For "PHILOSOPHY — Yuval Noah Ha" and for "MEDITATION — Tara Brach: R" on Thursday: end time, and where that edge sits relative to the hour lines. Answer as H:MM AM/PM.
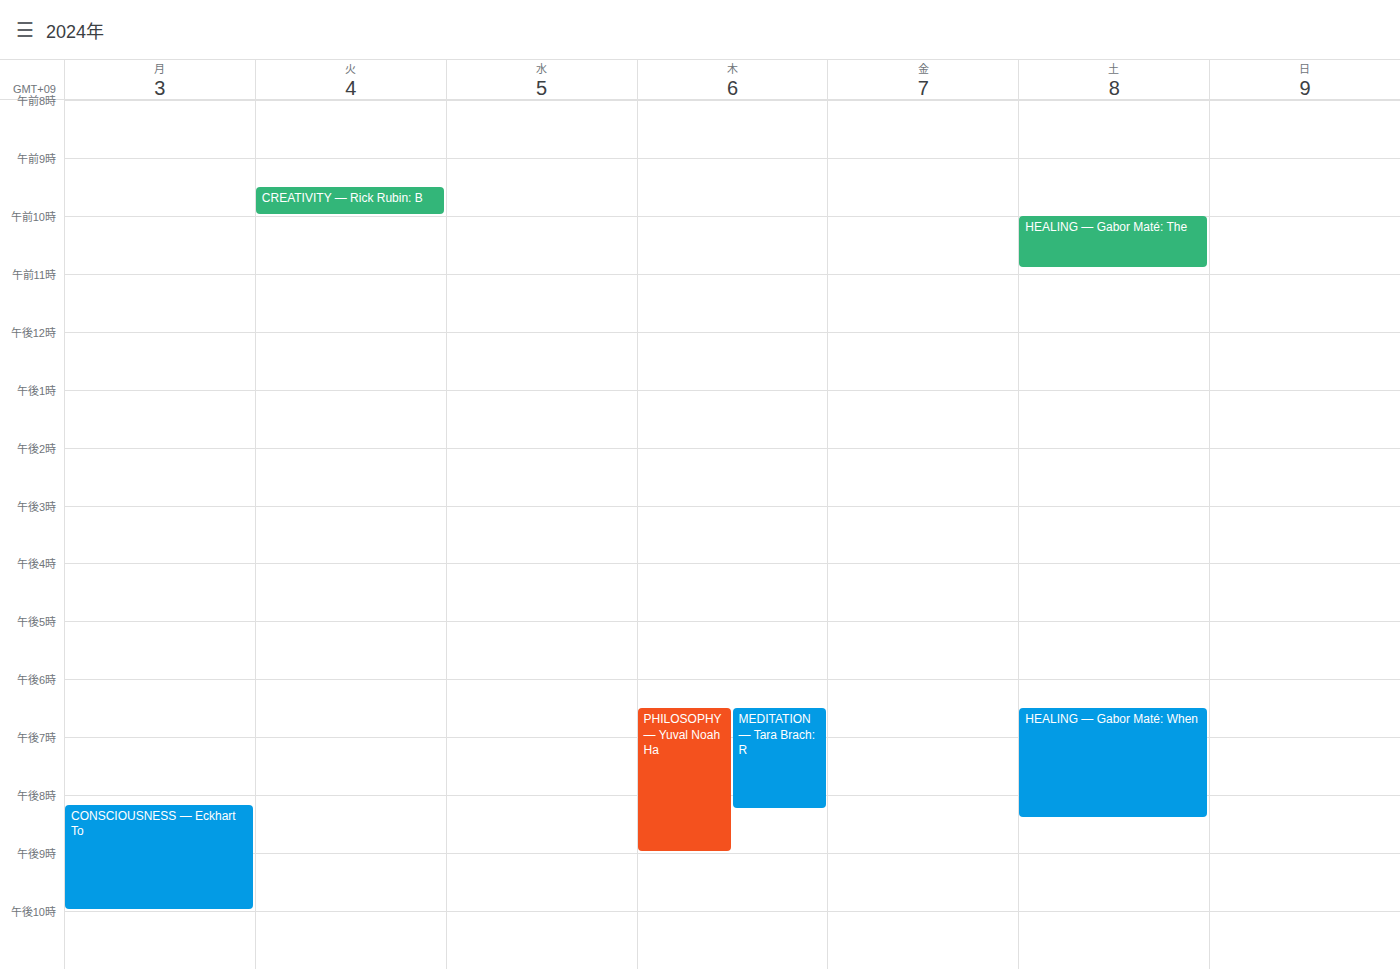
"PHILOSOPHY — Yuval Noah Ha": 9:00 PM, exactly on the 9 PM line. "MEDITATION — Tara Brach: R": 8:15 PM, neither: a quarter of the way from the 8 PM line to the 9 PM line.